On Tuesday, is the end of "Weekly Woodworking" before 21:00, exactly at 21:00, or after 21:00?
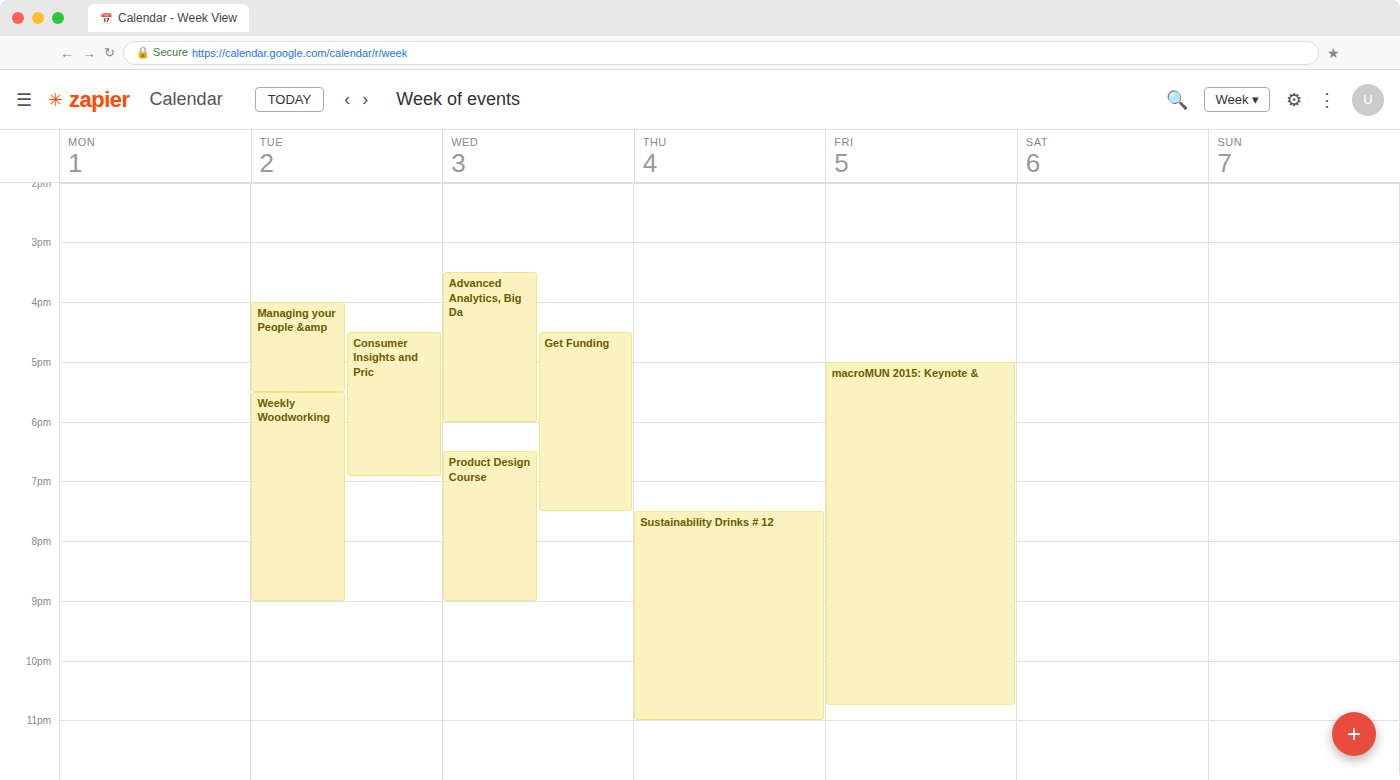
21:00 -- exactly at 21:00, on the 21:00 line.